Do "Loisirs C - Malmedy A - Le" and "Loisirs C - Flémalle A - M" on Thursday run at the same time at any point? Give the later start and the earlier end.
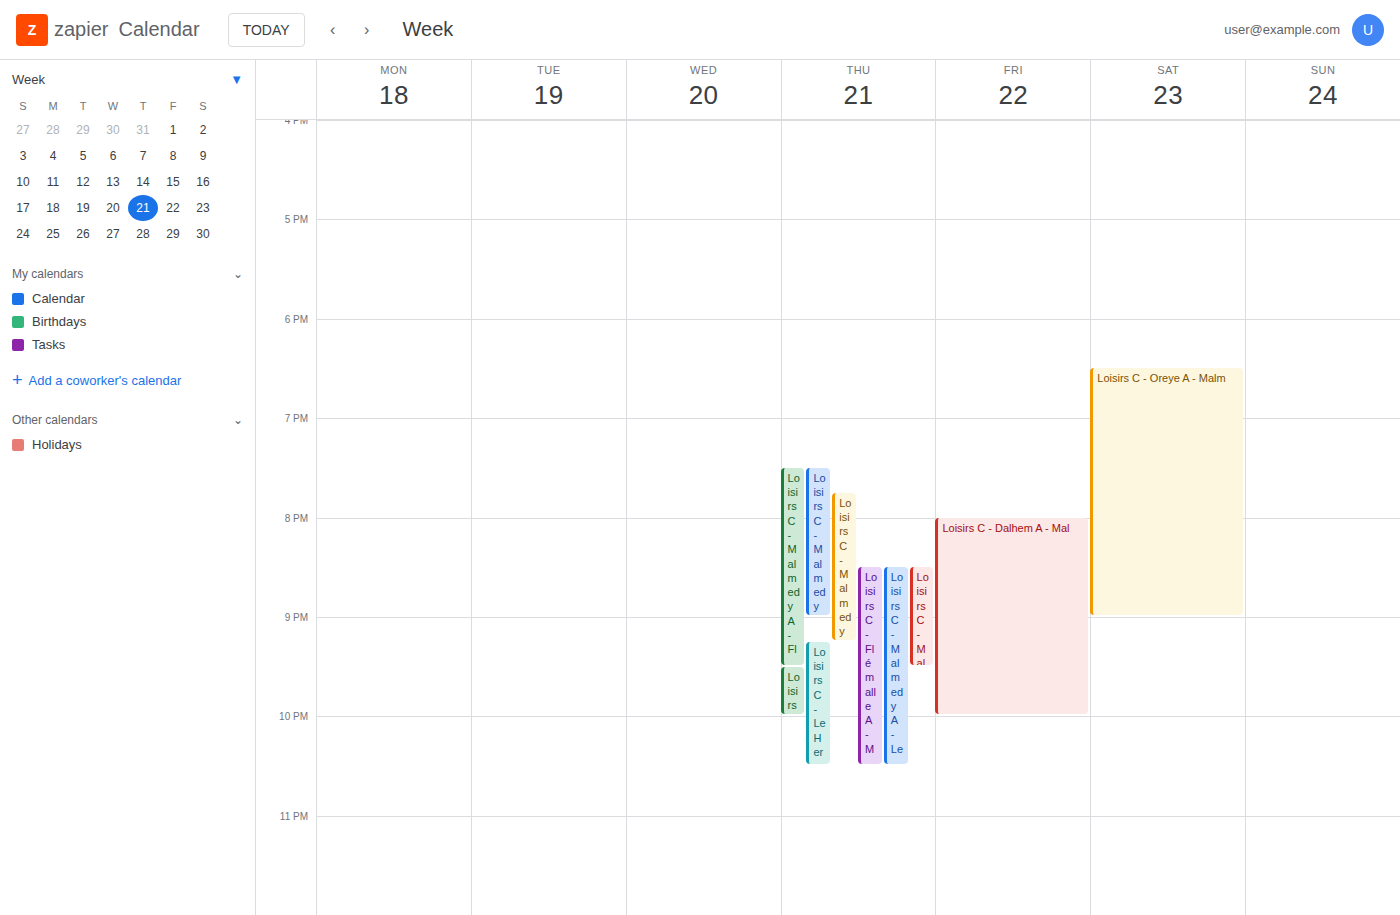
"Loisirs C - Flémalle A - M" runs 20:30 to 22:30, inside "Loisirs C - Malmedy A - Le" -- they overlap.